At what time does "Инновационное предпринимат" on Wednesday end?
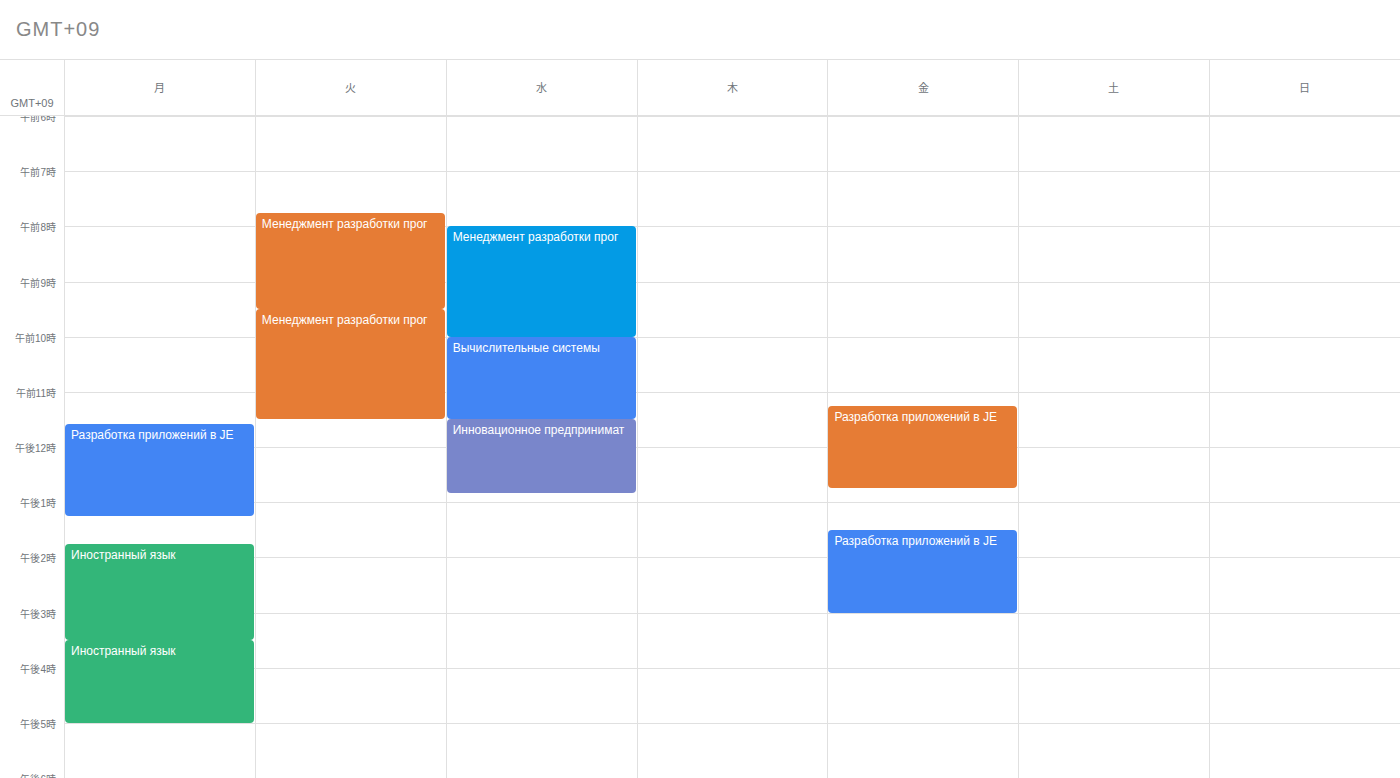
12:50